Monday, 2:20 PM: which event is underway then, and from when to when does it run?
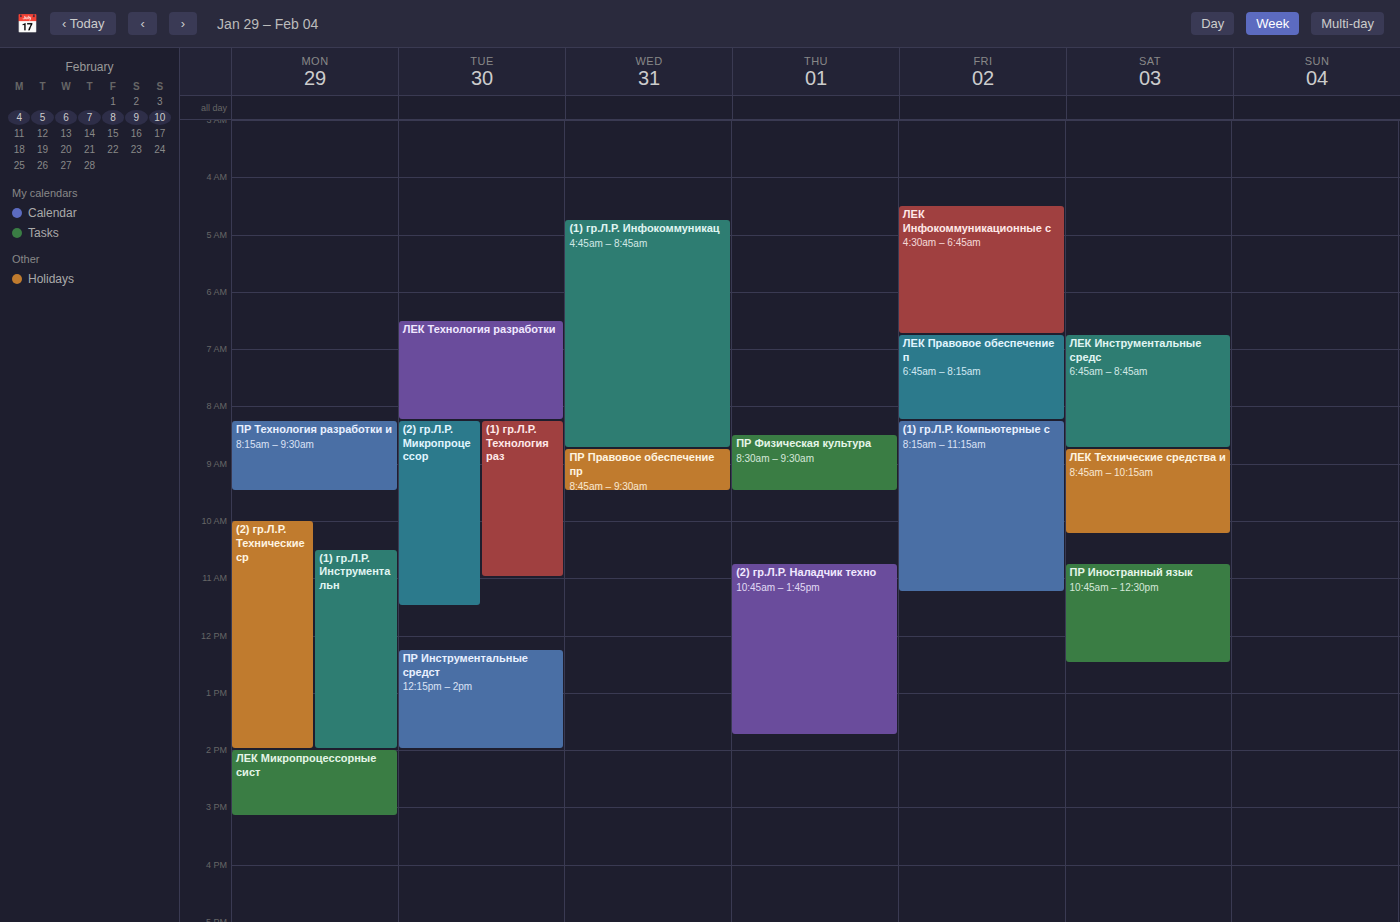
"ЛЕК Микропроцессорные сист", 2:00 PM to 3:10 PM